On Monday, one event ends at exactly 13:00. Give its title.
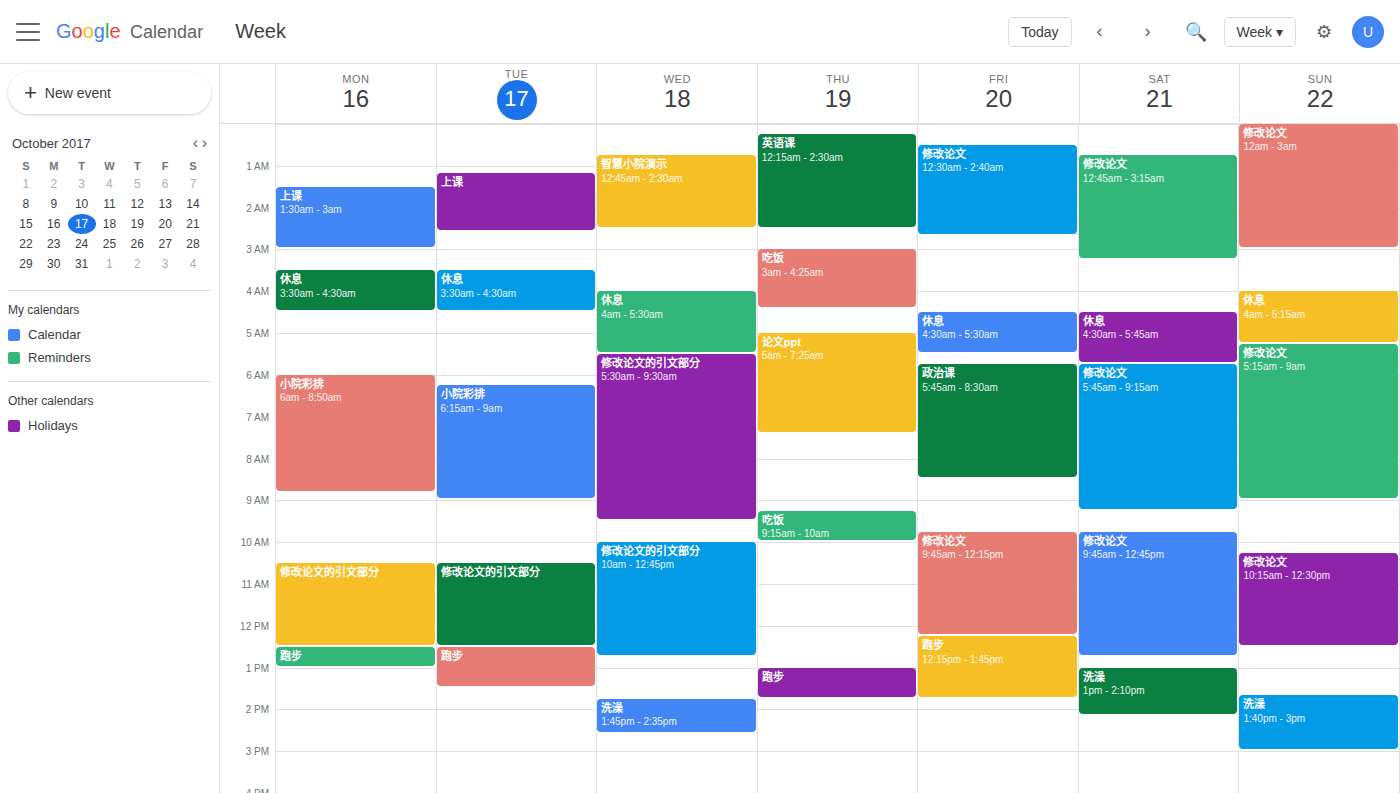
"跑步"